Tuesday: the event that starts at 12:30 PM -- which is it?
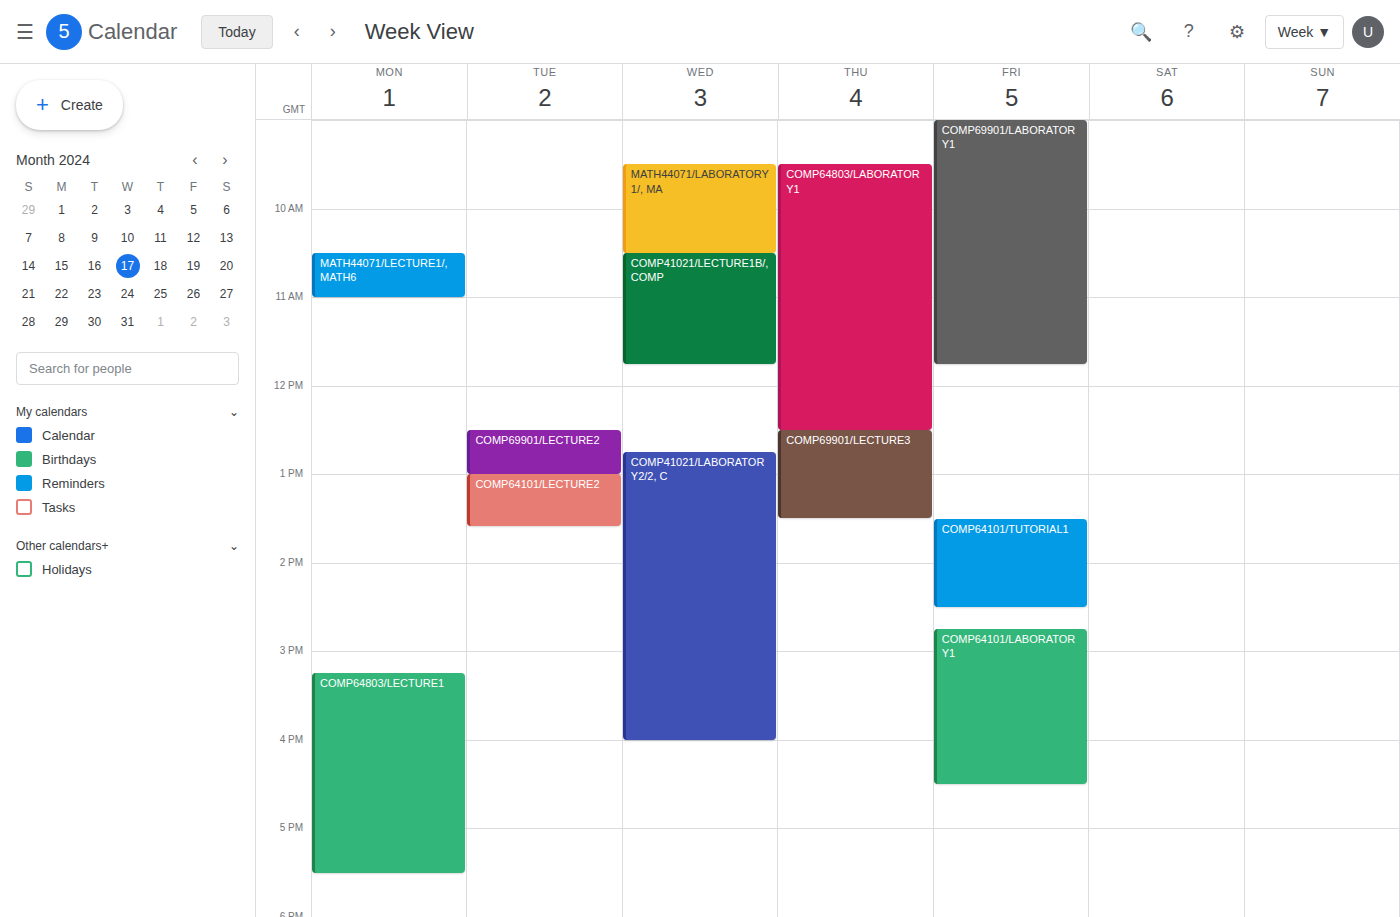
"COMP69901/LECTURE2"